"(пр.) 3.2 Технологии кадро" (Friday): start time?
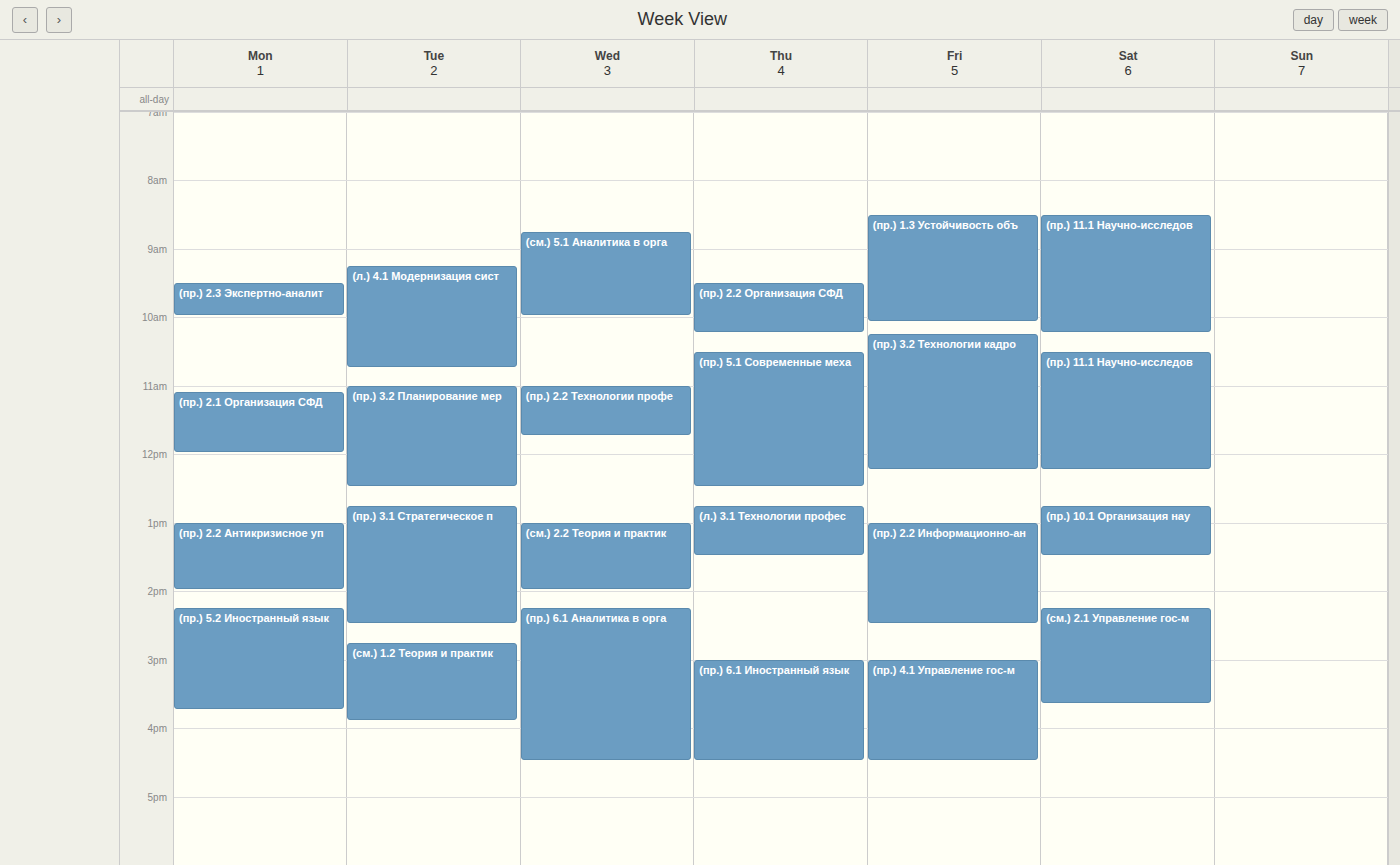
10:15 AM